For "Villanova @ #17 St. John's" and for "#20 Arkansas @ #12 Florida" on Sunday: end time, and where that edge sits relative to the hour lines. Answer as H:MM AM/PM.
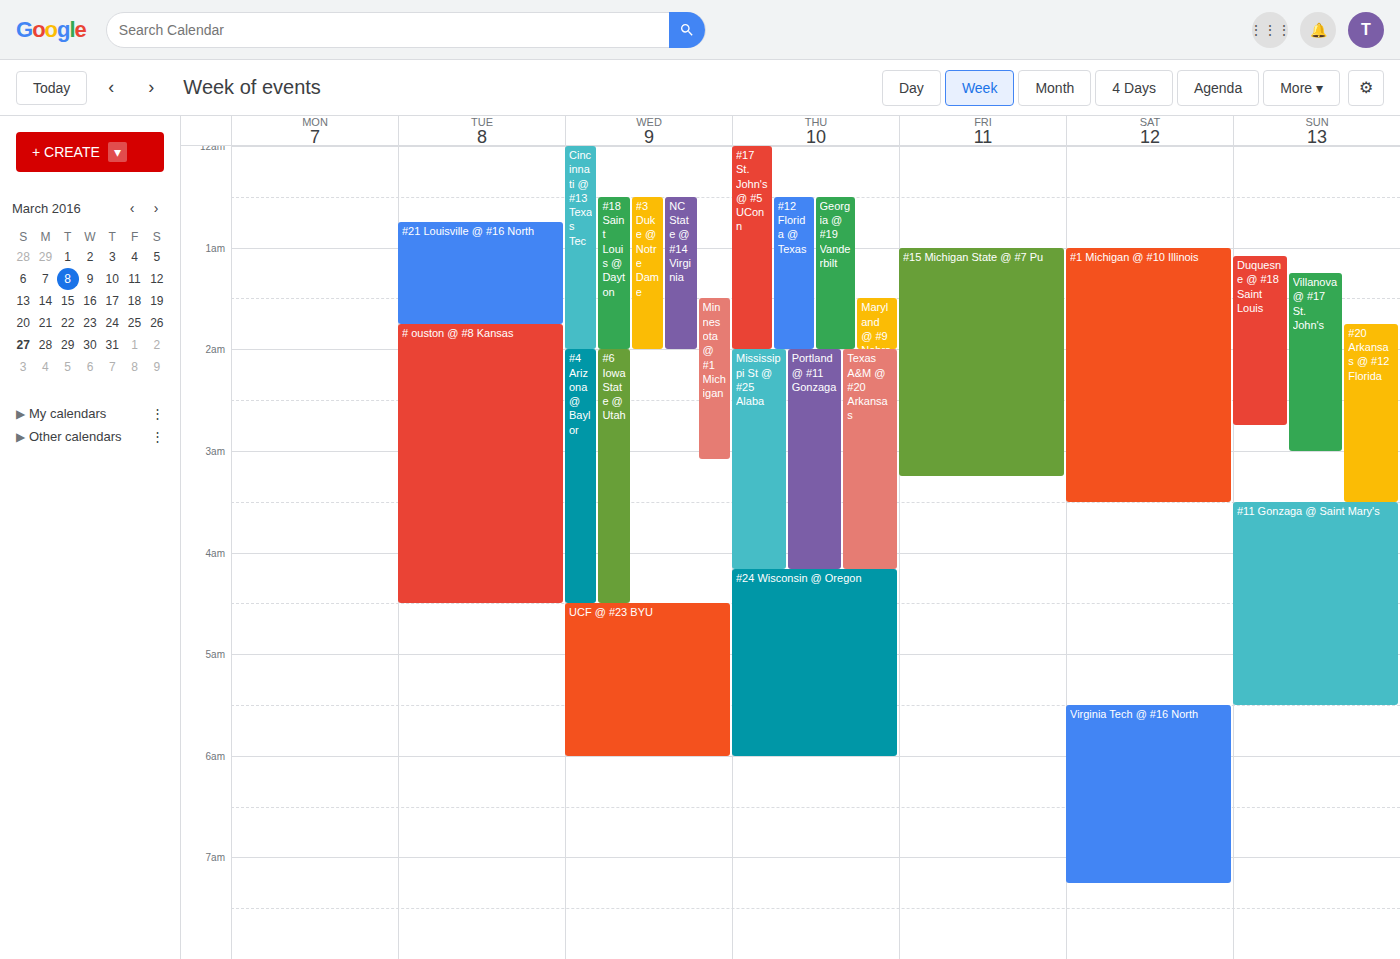
"Villanova @ #17 St. John's": 3:00 AM, exactly on the 3 AM line. "#20 Arkansas @ #12 Florida": 3:30 AM, halfway between the 3 AM and 4 AM lines.